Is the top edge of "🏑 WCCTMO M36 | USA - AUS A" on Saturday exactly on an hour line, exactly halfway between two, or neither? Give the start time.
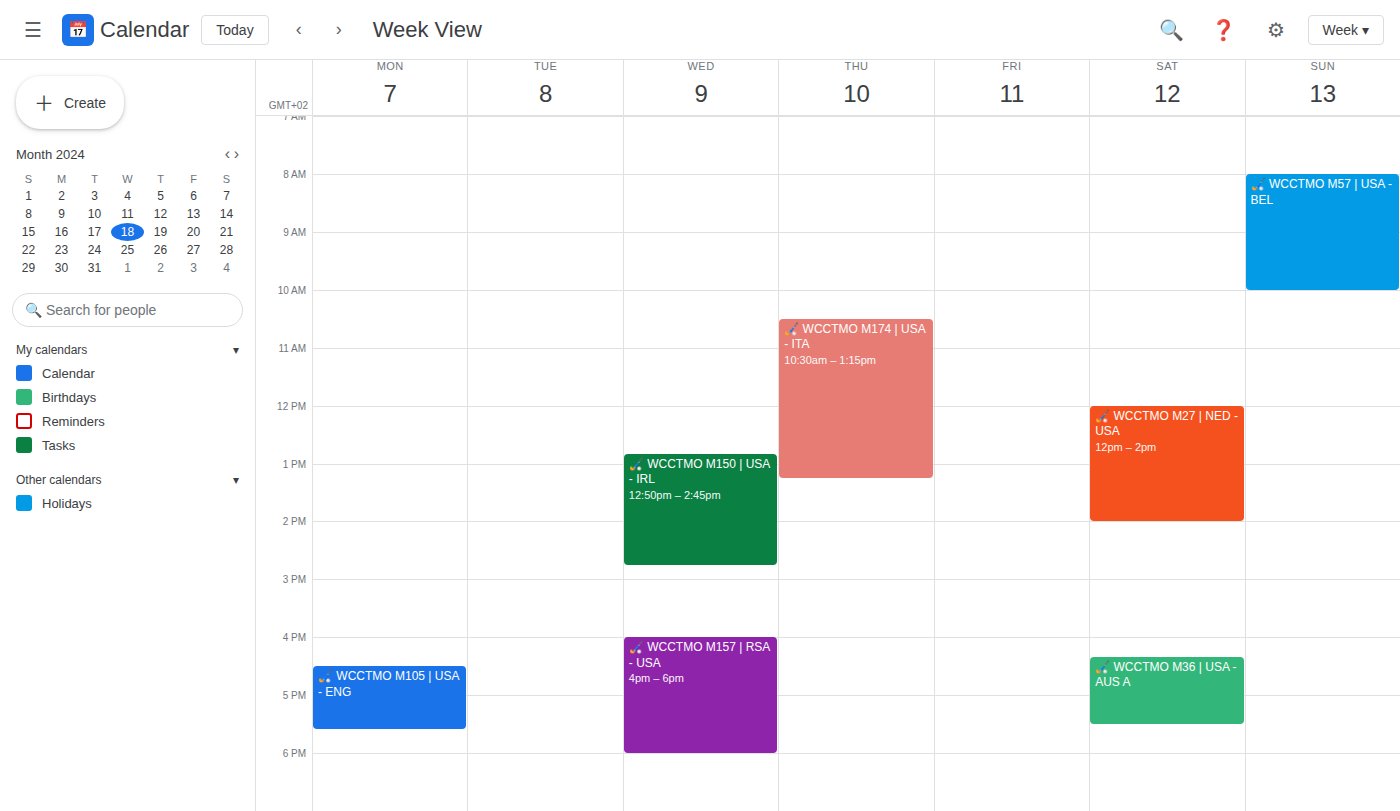
4:20 PM -- neither: 20 minutes below the 4 PM line and 40 minutes above the 5 PM line.